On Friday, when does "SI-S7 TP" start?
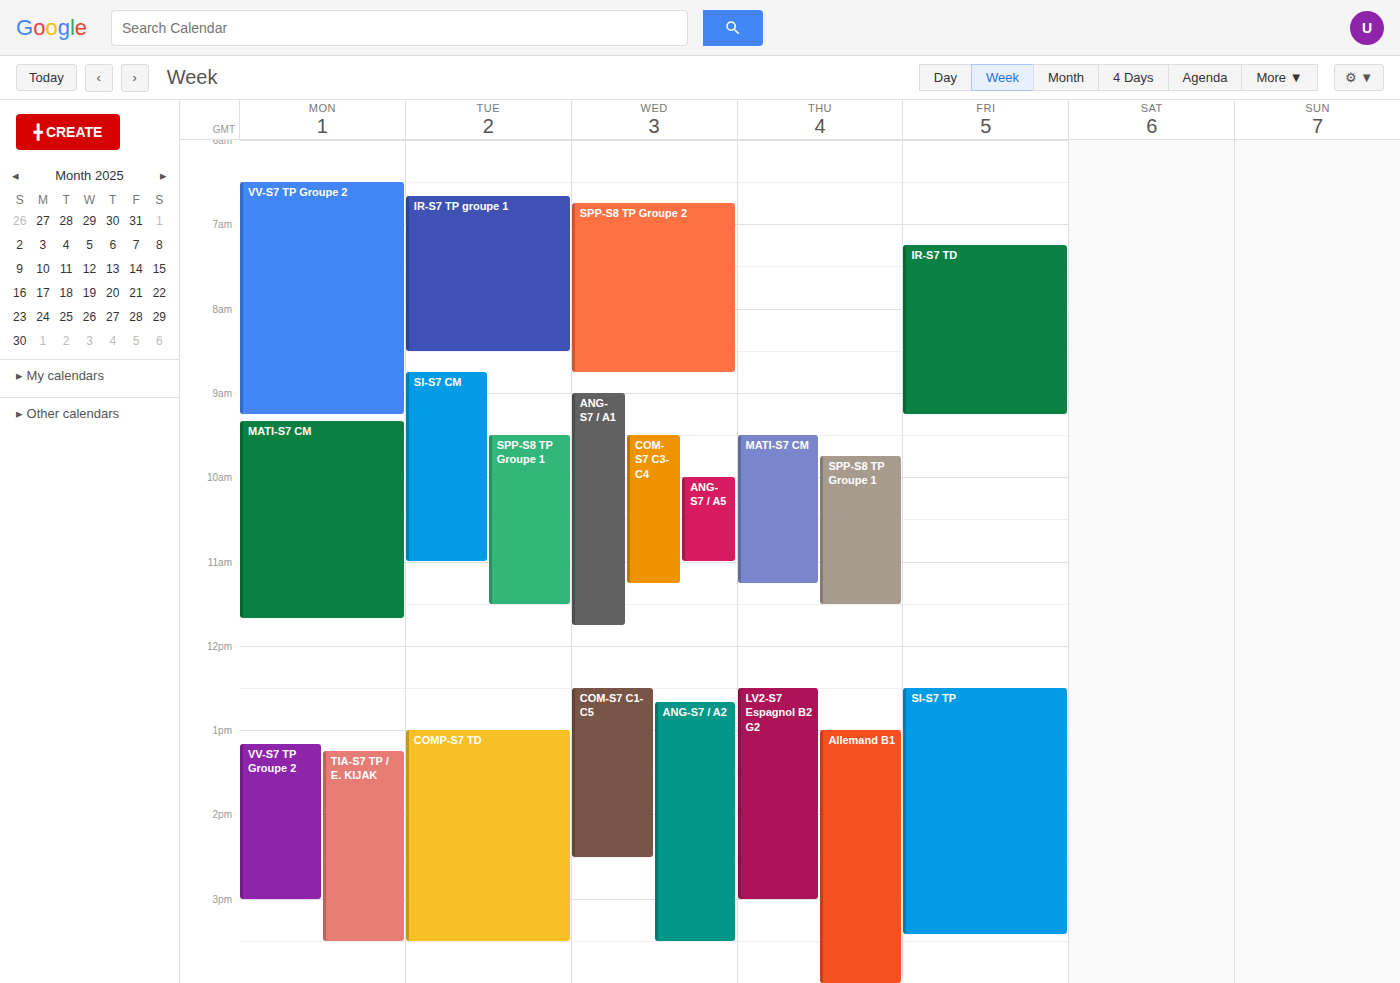
12:30 PM